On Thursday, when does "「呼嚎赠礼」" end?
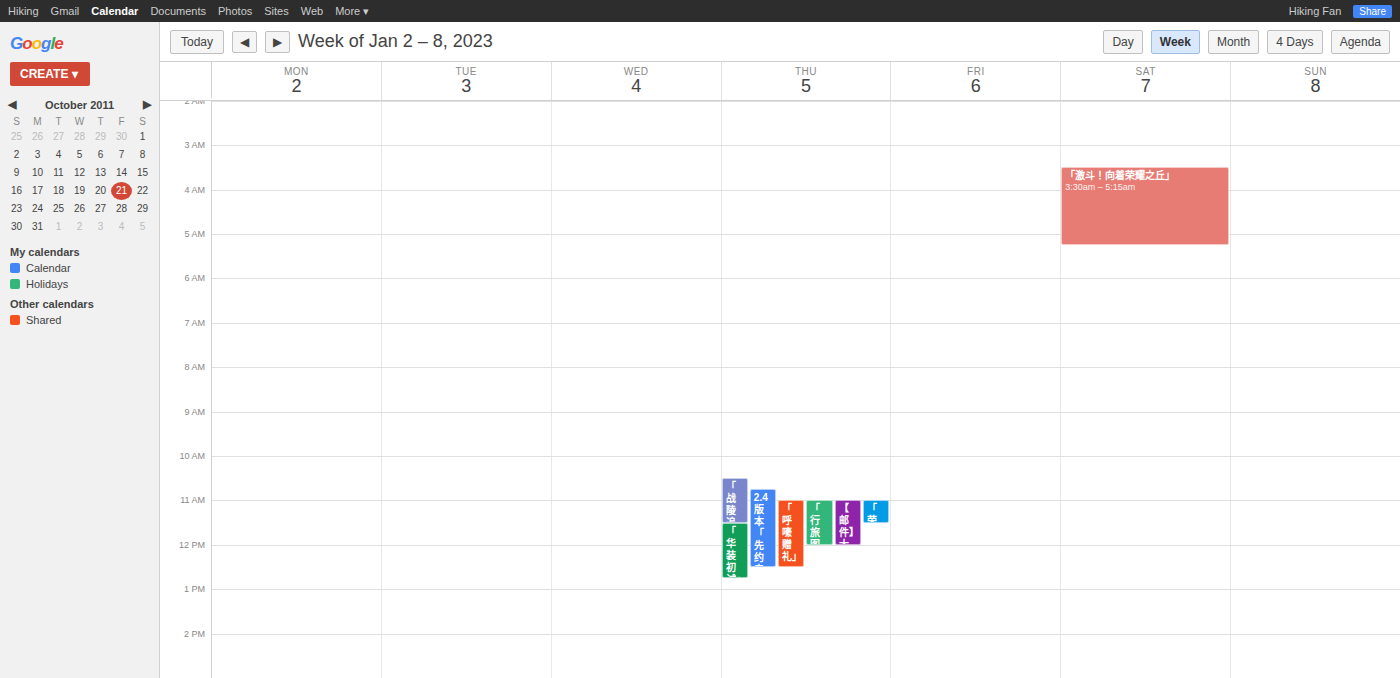
12:30 PM